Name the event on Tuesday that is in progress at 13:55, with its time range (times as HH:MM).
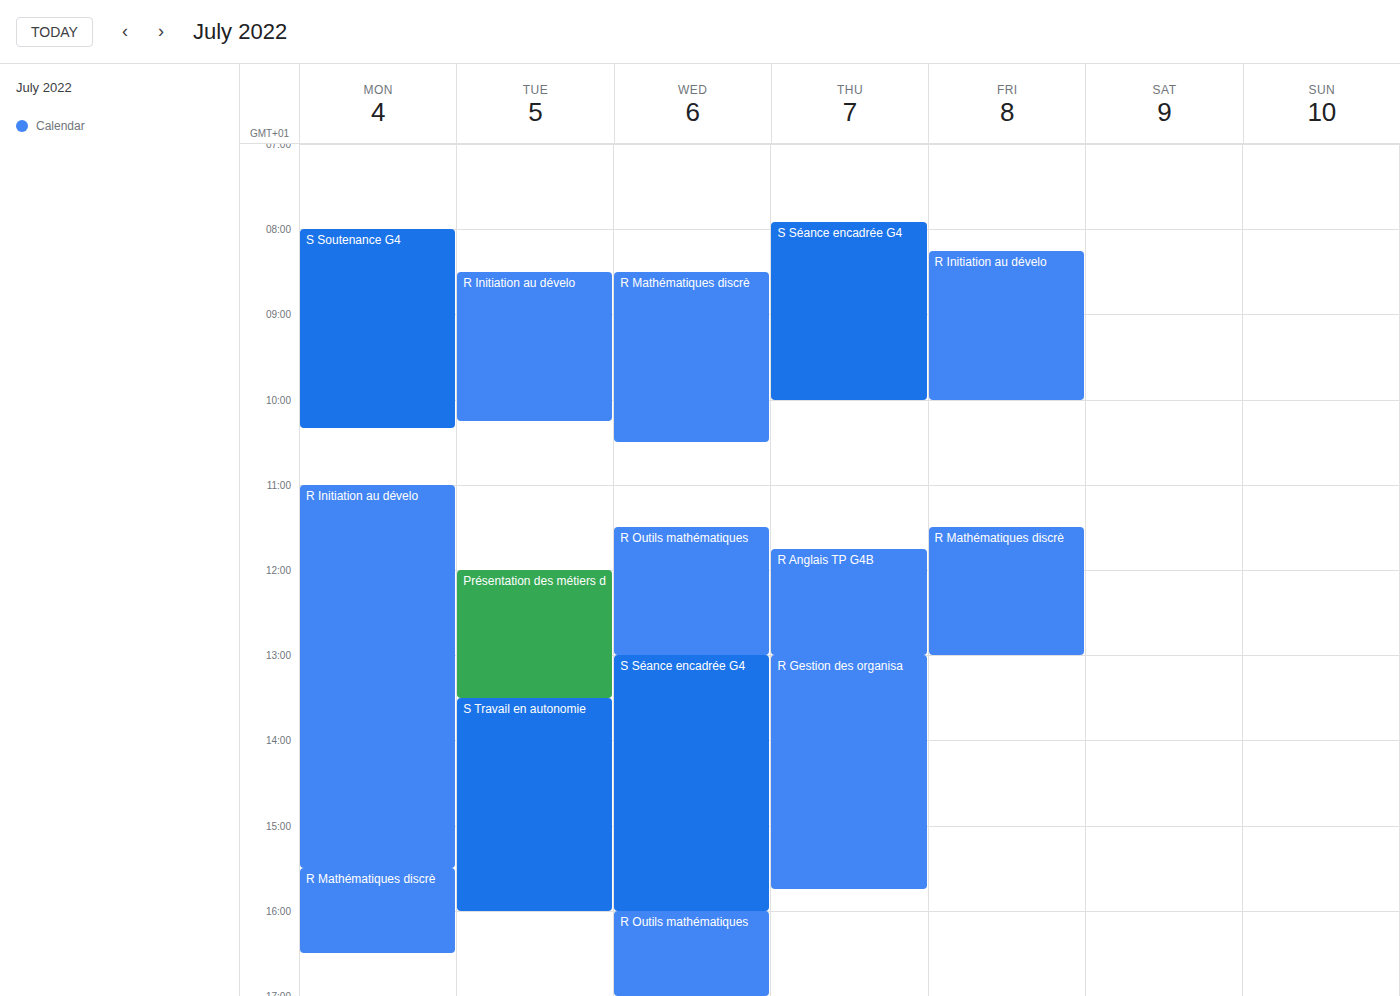
"S Travail en autonomie", 13:30 to 16:00